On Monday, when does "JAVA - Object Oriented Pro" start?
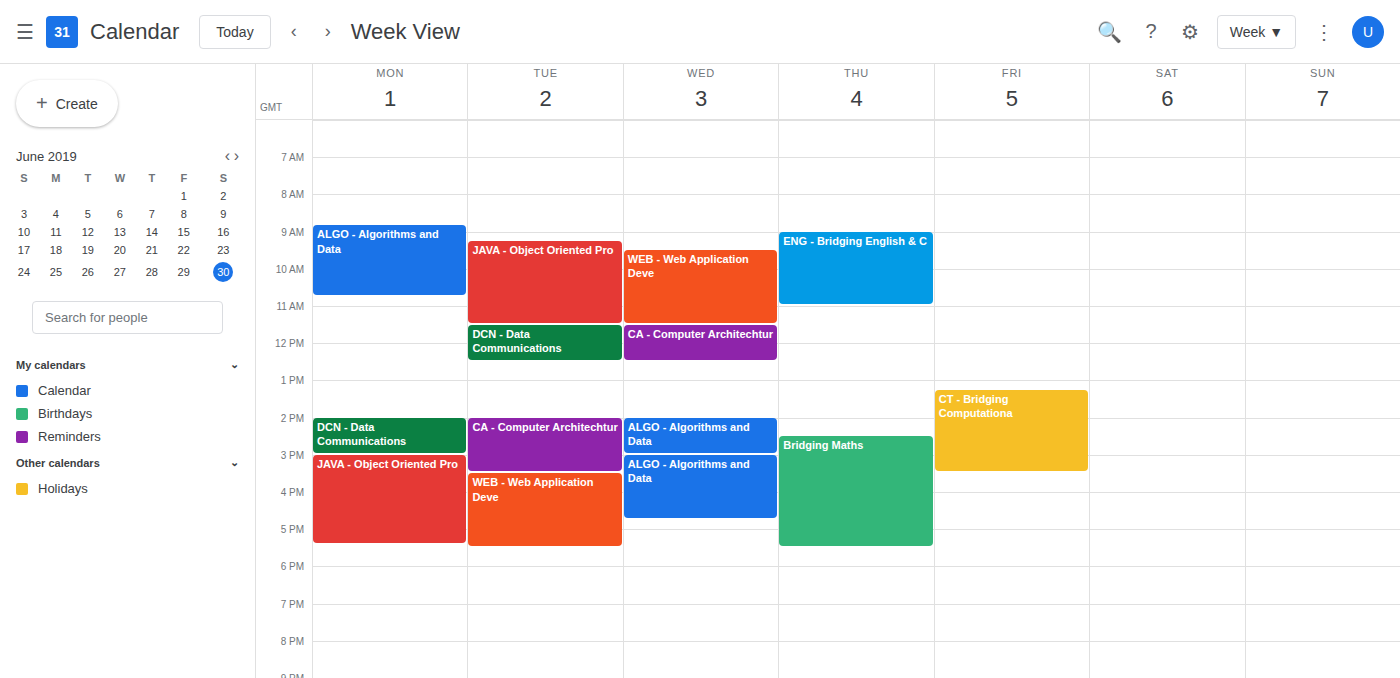
3:00 PM